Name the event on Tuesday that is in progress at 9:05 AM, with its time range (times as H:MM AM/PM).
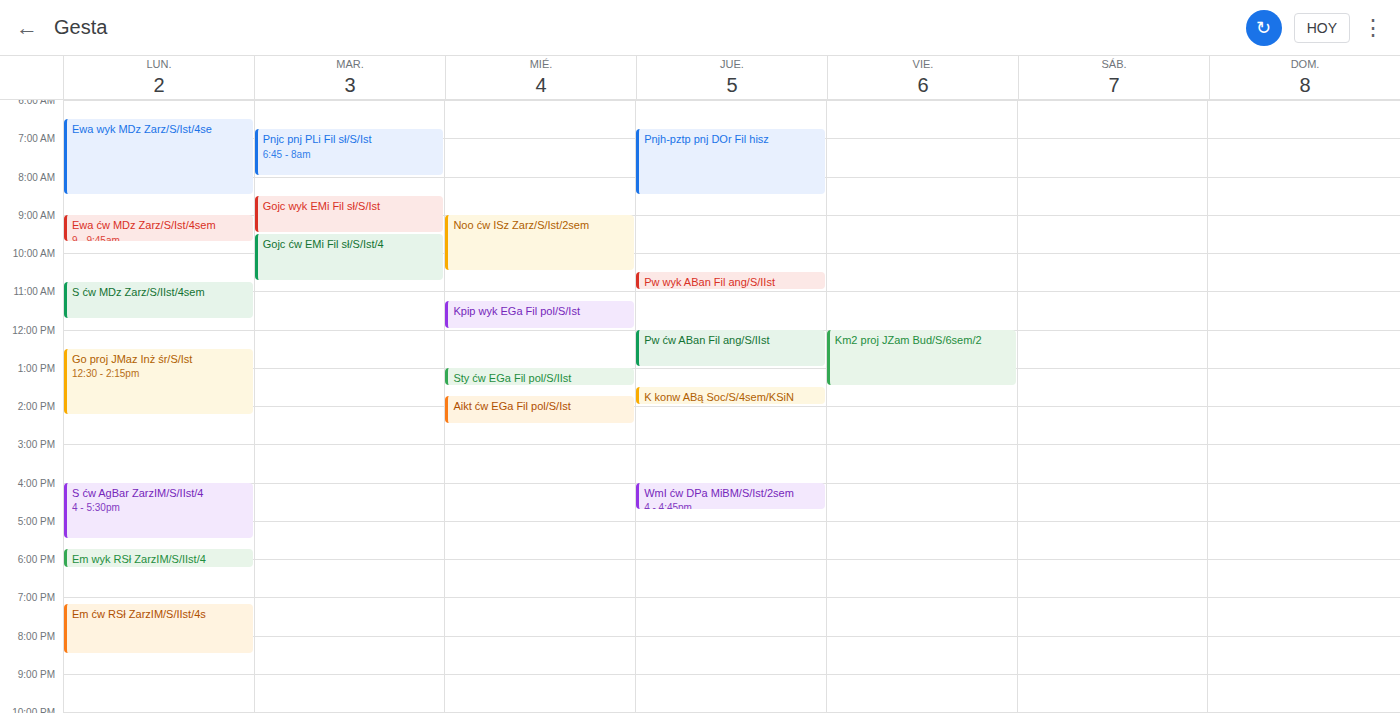
"Gojc wyk EMi Fil sł/S/Ist", 8:30 AM to 9:30 AM